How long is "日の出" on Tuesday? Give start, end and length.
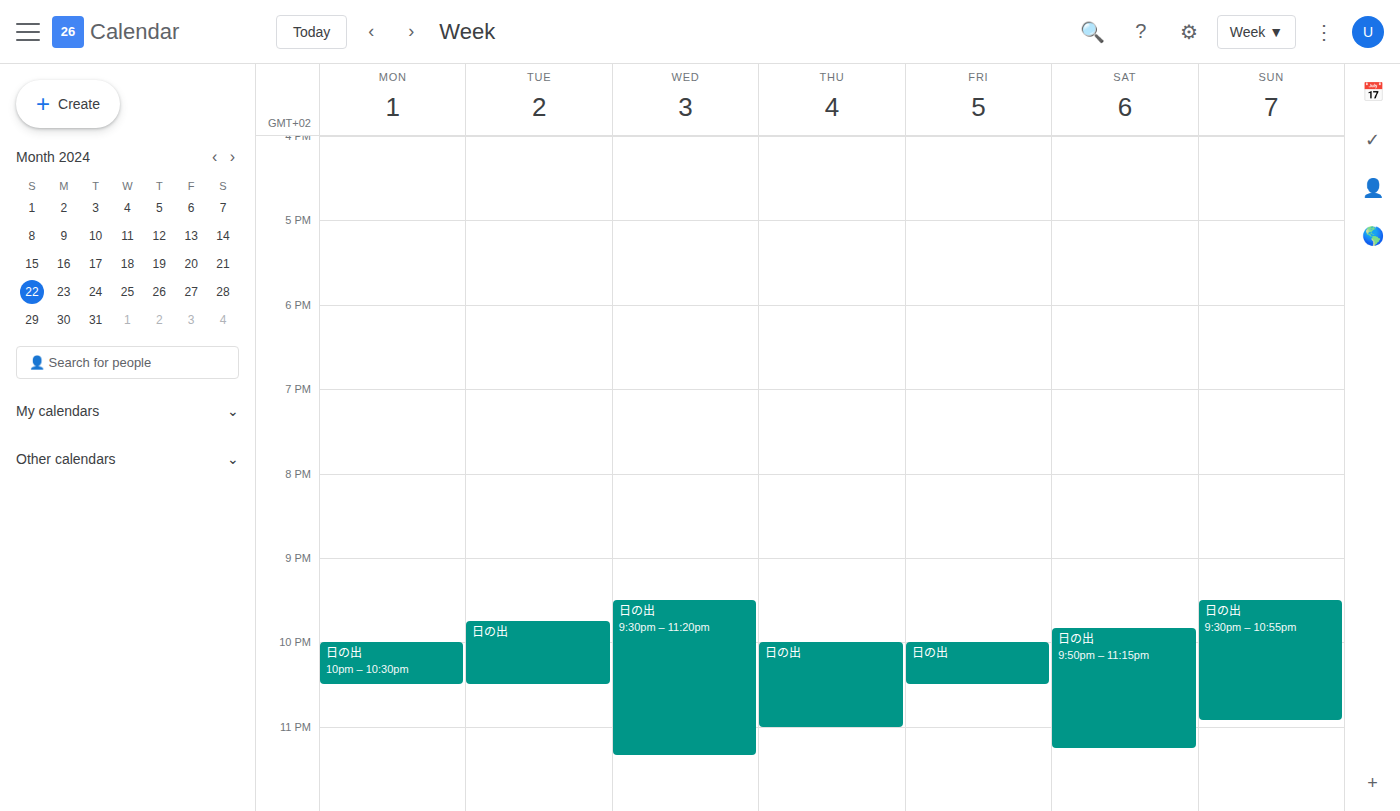
9:45 PM to 10:30 PM, 45 minutes